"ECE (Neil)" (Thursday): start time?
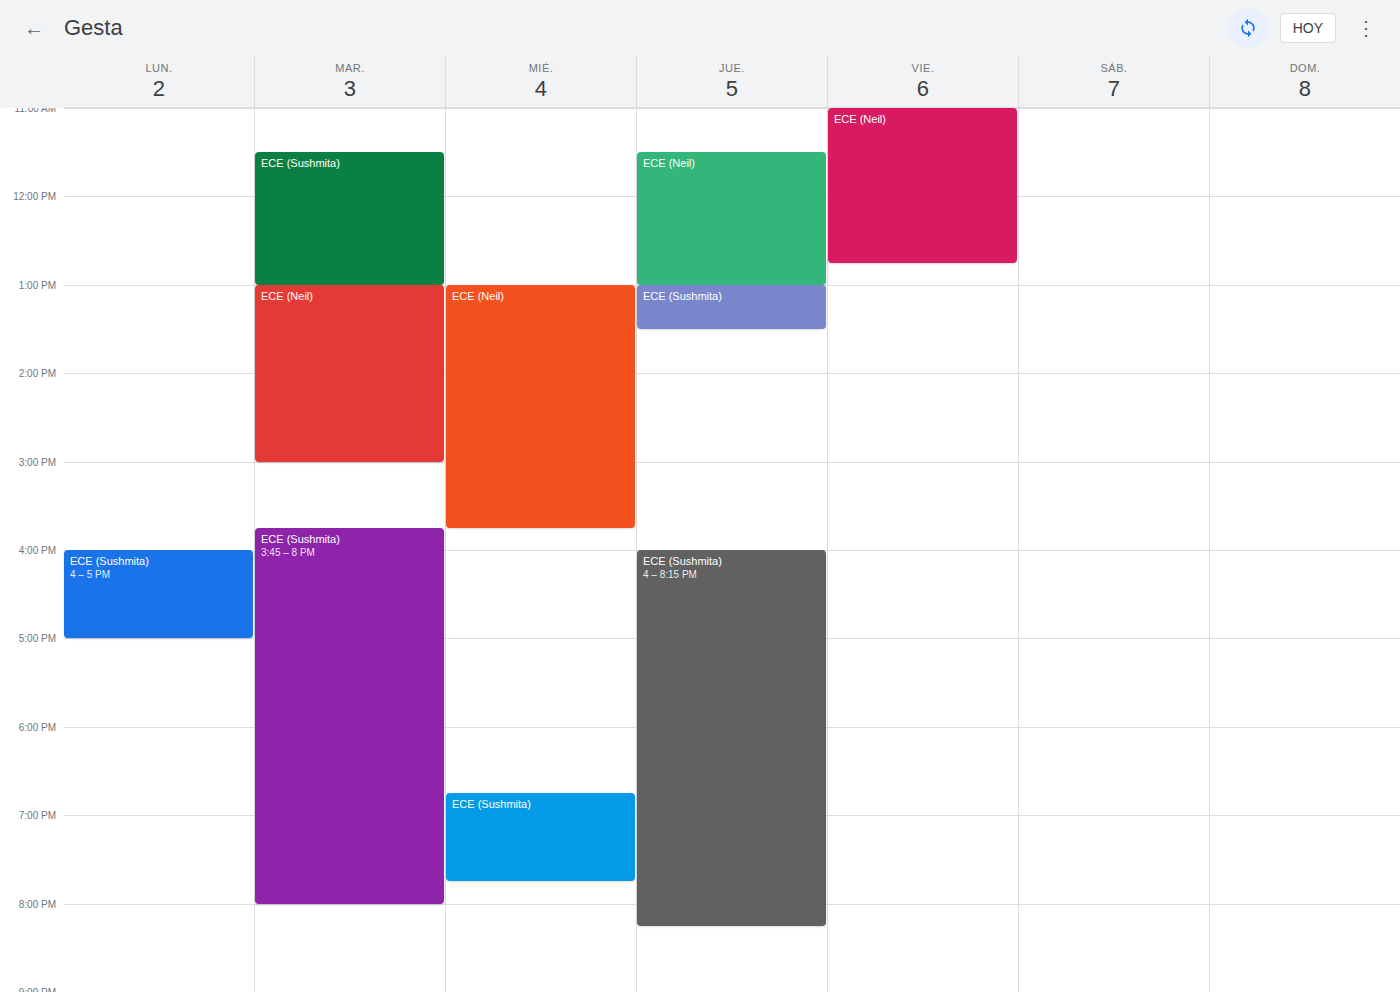
11:30